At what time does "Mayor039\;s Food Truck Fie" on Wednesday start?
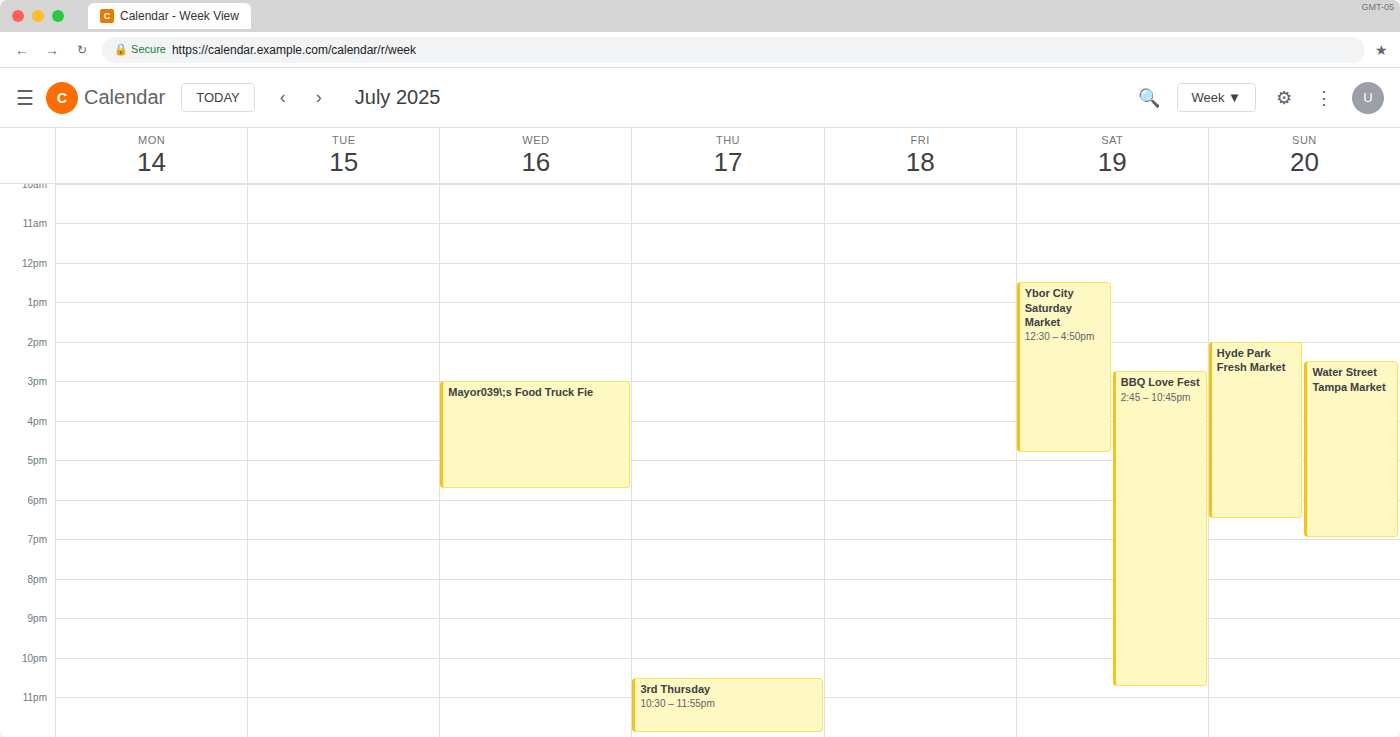
3:00 PM